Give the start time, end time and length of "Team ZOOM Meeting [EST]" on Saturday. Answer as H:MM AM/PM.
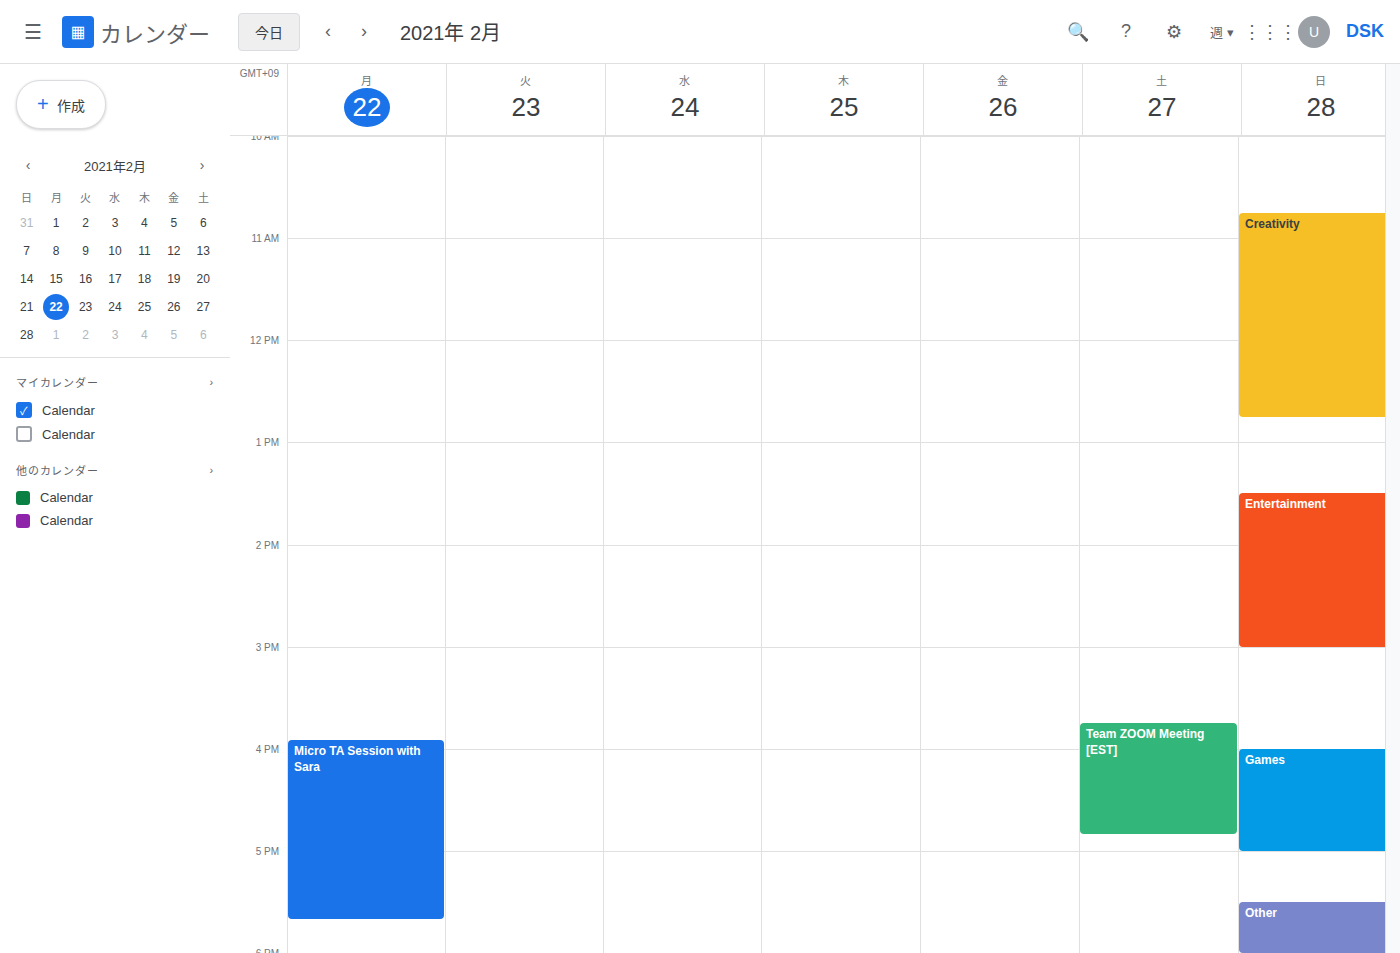
3:45 PM to 4:50 PM, 1 hour 5 minutes